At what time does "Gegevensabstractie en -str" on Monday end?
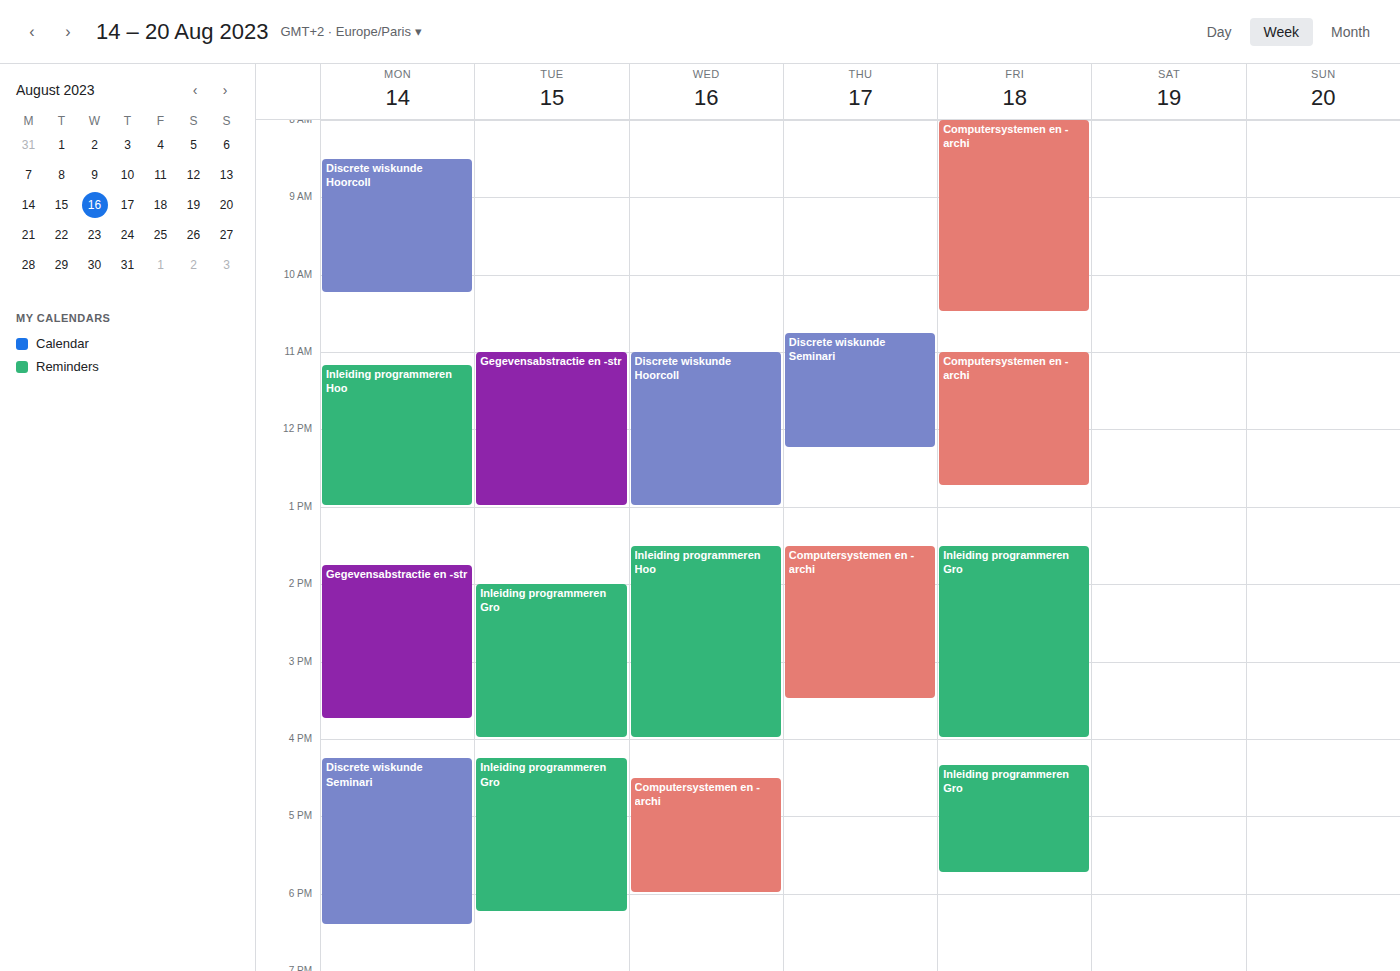
15:45